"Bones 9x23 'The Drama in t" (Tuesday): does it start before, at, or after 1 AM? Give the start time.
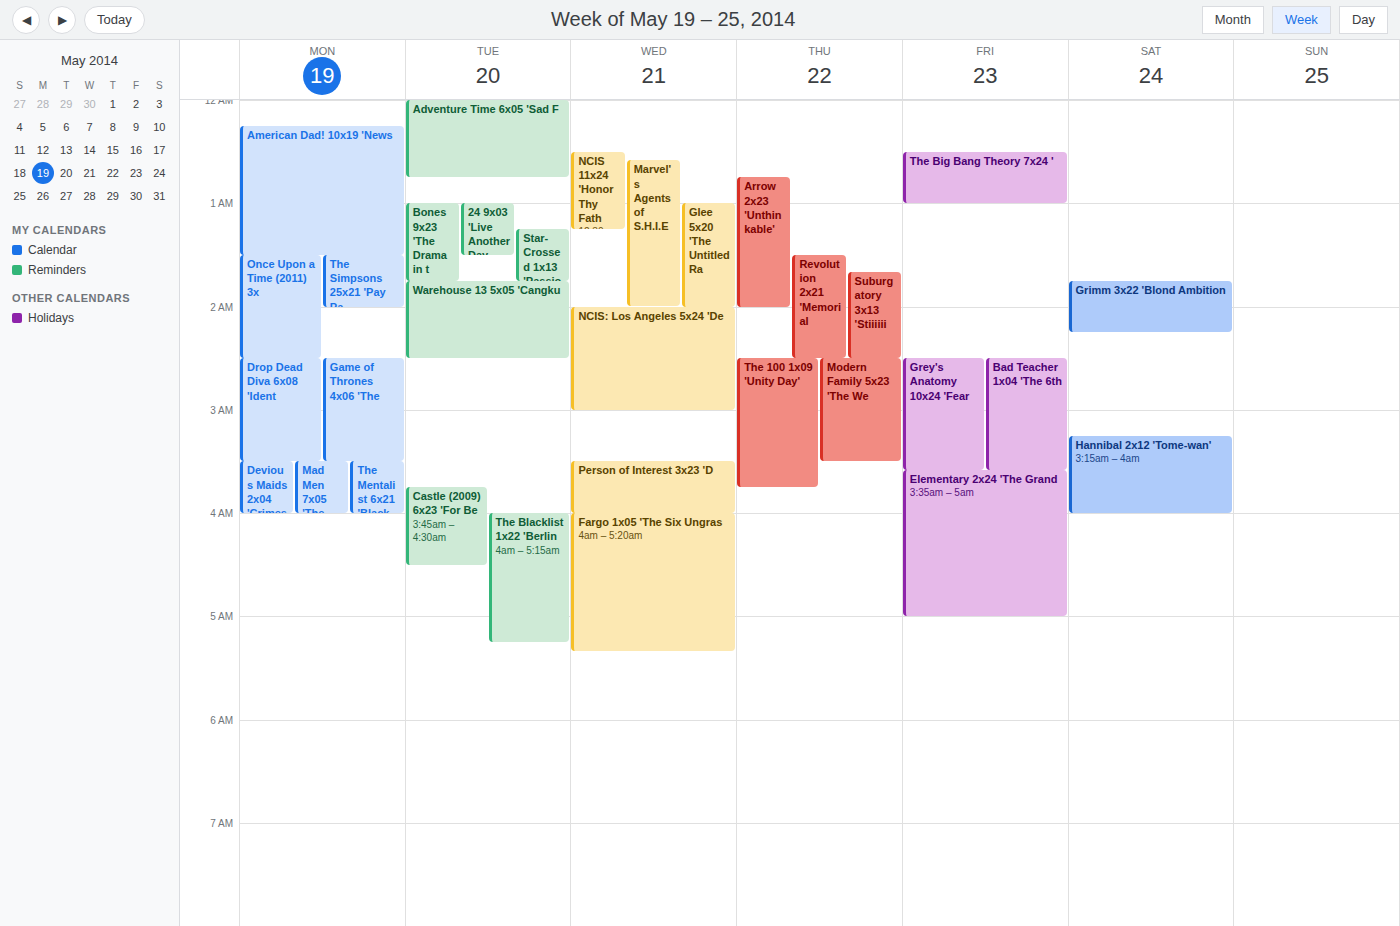
1:00 AM -- exactly at 1 AM, on the 1 AM line.